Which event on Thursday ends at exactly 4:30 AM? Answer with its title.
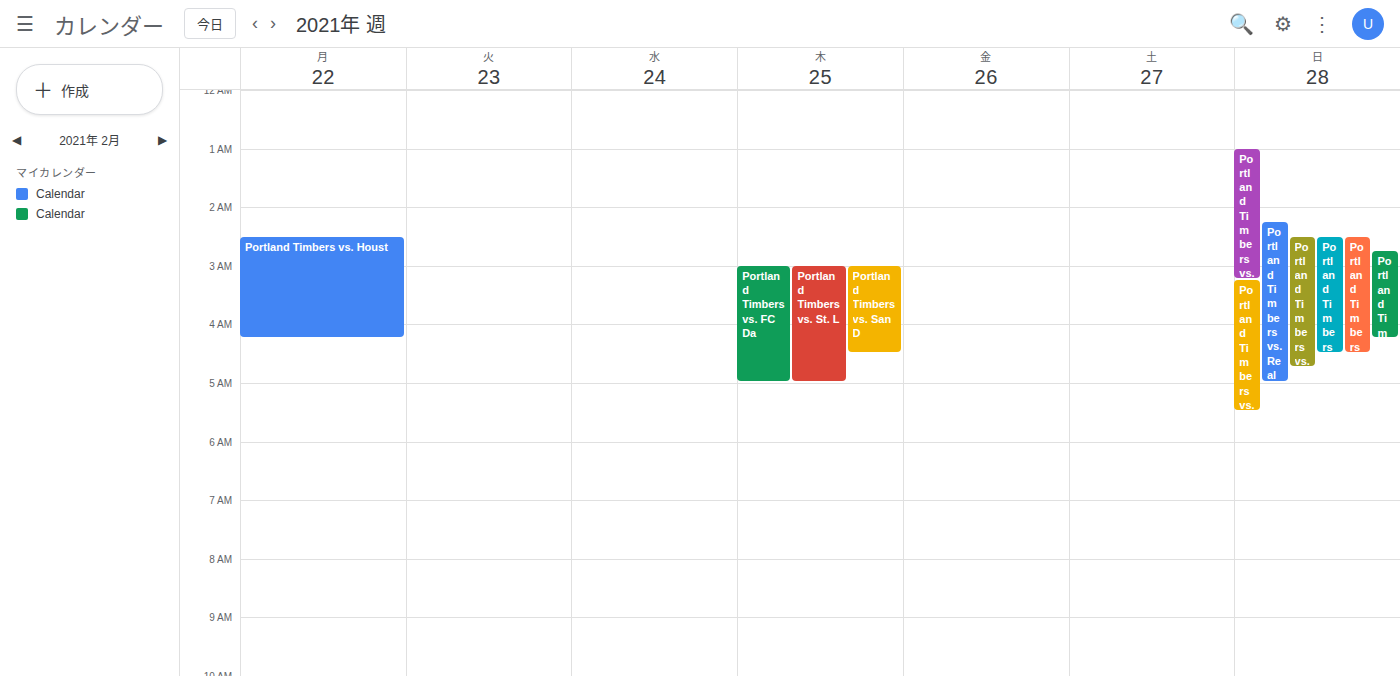
"Portland Timbers vs. San D"